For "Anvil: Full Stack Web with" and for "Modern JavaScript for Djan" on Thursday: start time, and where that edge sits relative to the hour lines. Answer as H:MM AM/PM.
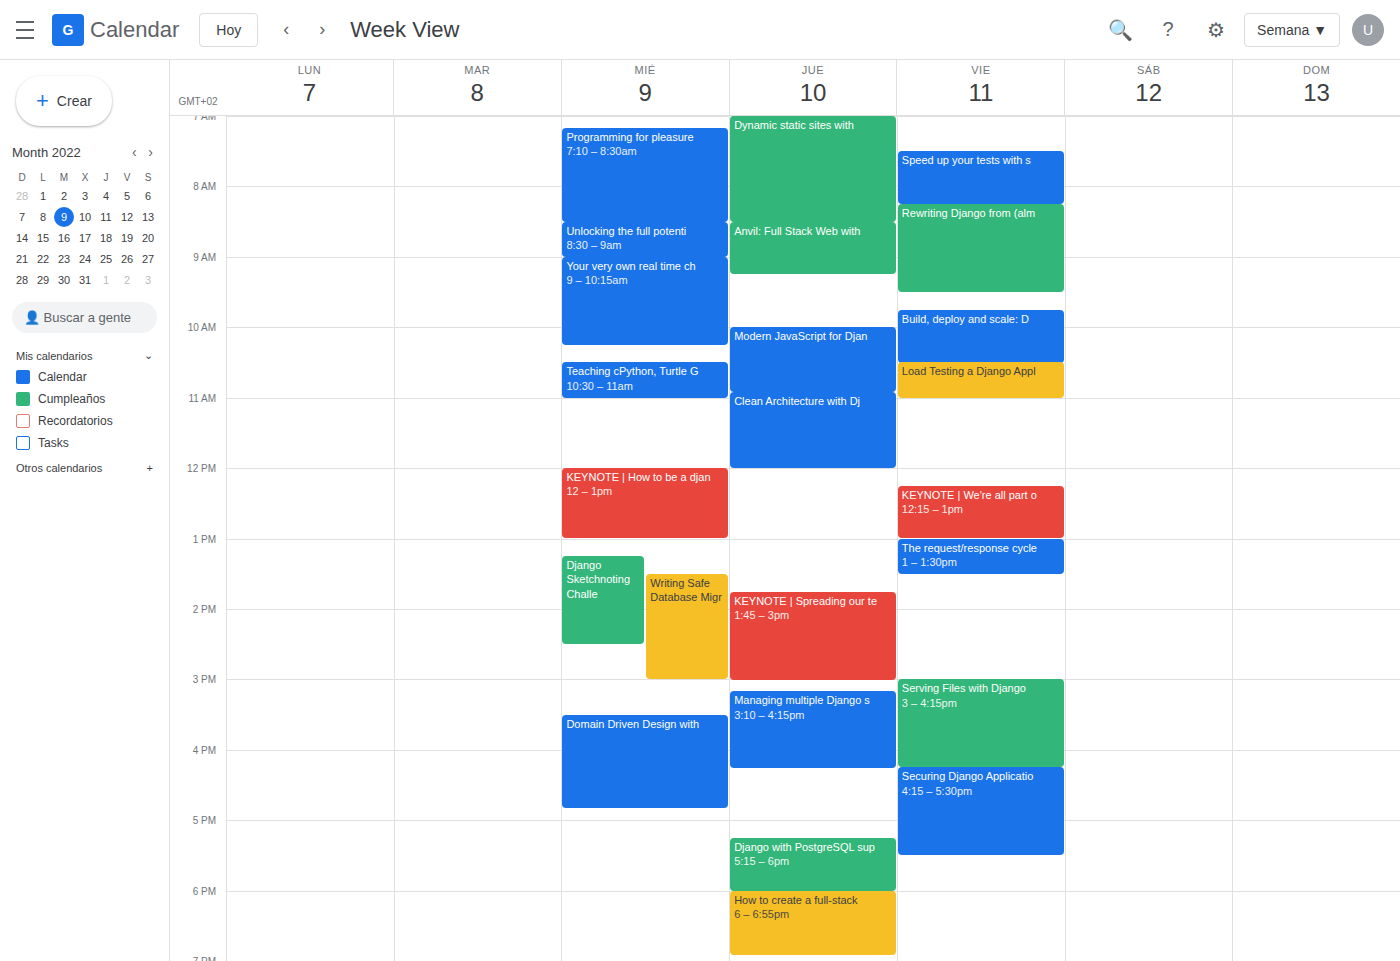
"Anvil: Full Stack Web with": 8:30 AM, halfway between the 8 AM and 9 AM lines. "Modern JavaScript for Djan": 10:00 AM, exactly on the 10 AM line.